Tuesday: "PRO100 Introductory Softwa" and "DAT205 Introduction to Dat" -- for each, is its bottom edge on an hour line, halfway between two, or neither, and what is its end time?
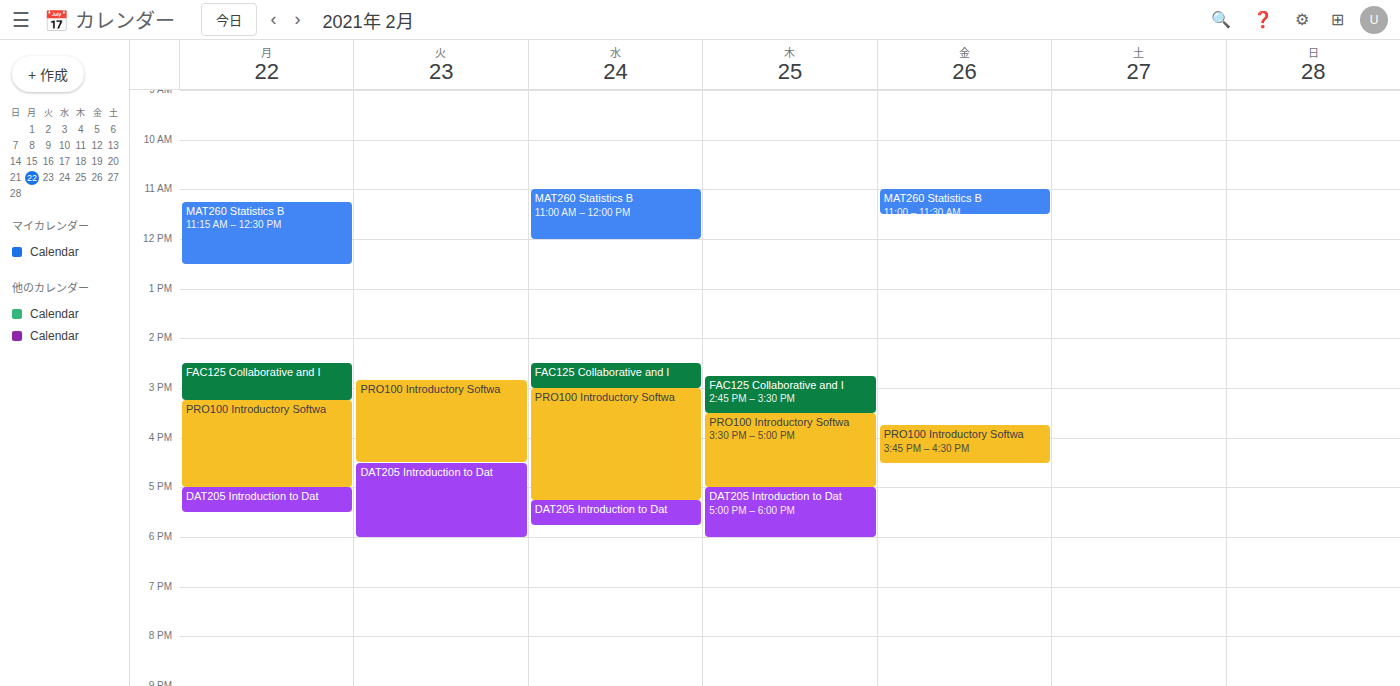
"PRO100 Introductory Softwa": 4:30 PM, halfway between the 4 PM and 5 PM lines. "DAT205 Introduction to Dat": 6:00 PM, exactly on the 6 PM line.